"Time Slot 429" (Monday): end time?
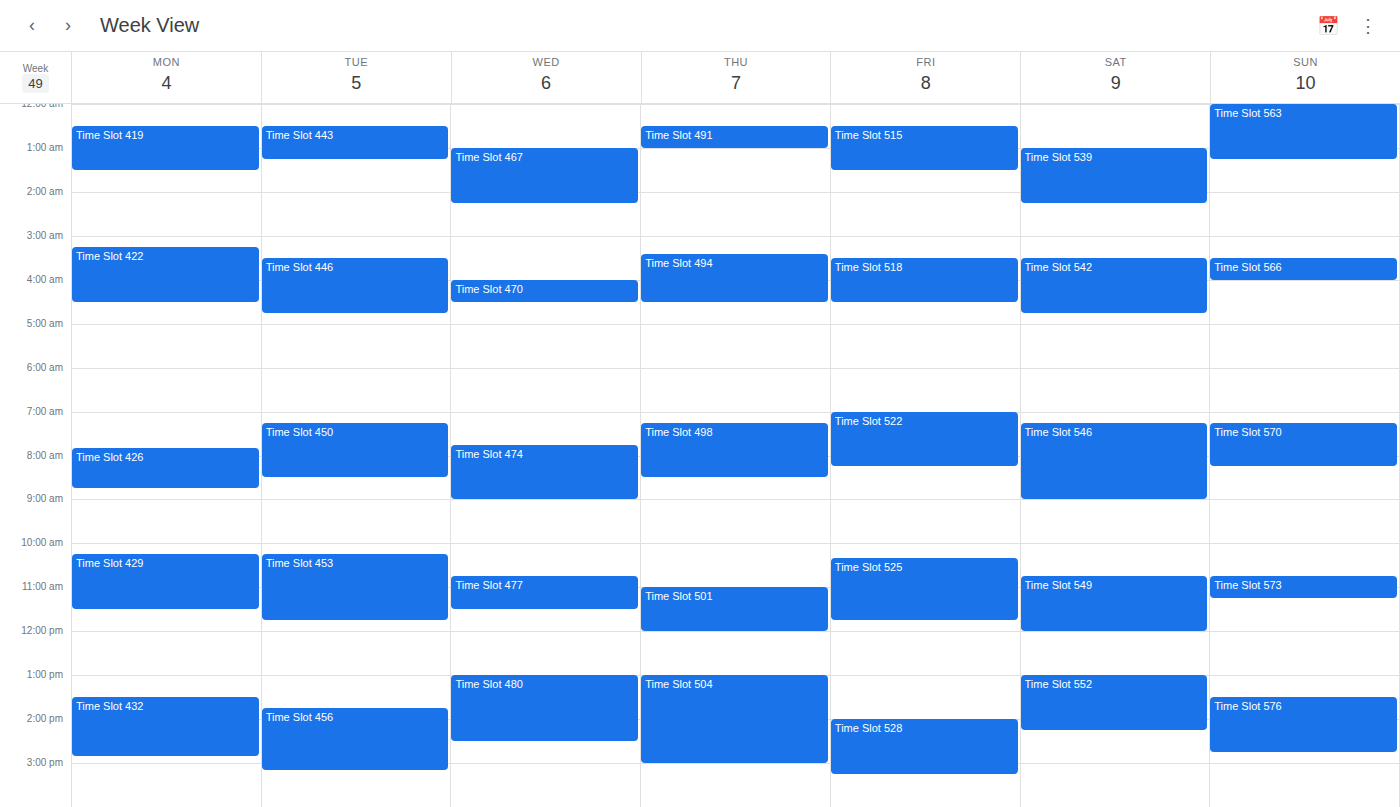
11:30 AM